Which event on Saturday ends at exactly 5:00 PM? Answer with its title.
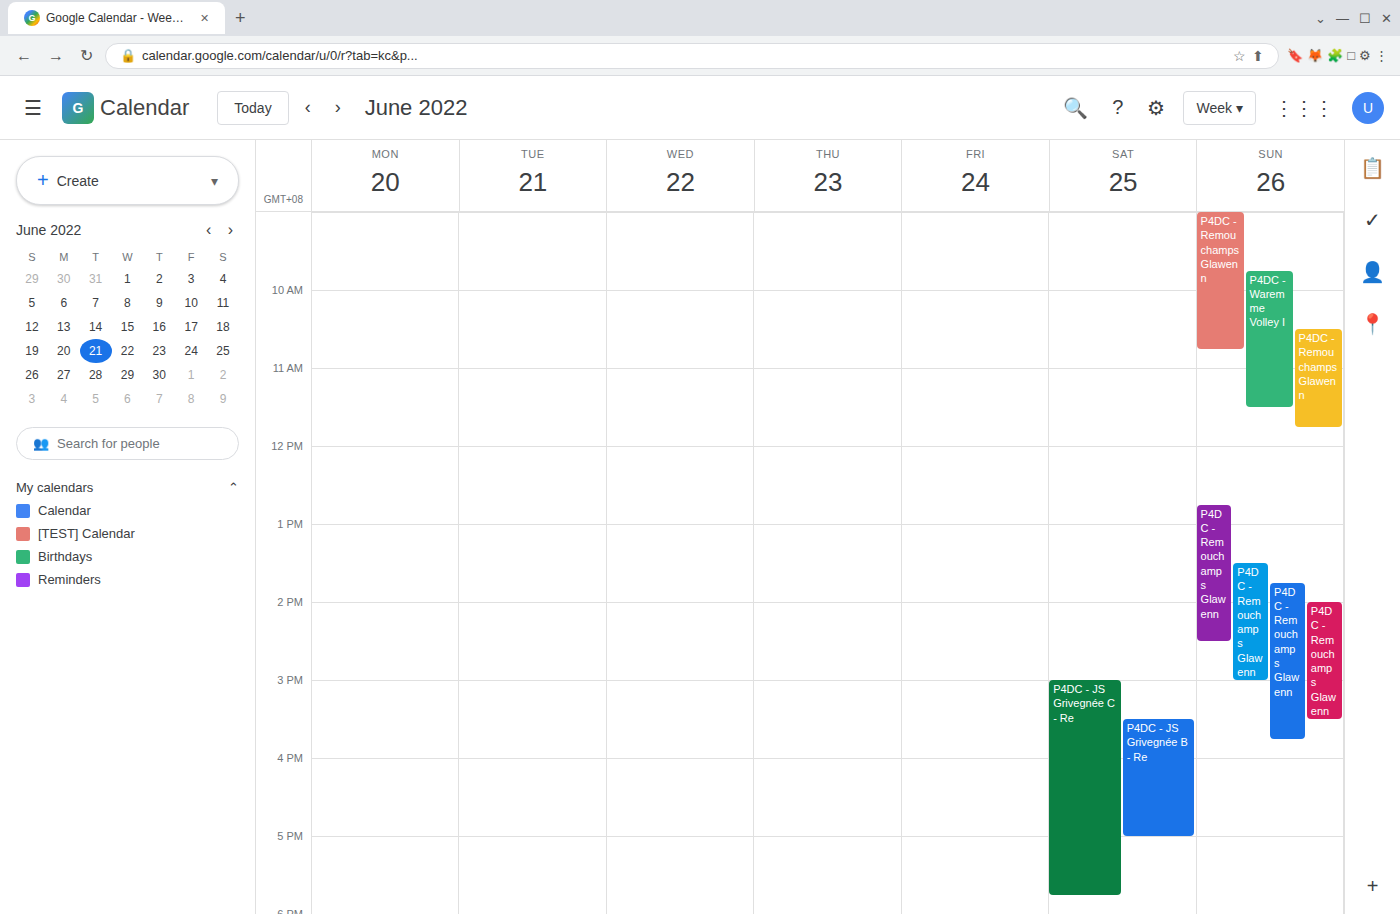
"P4DC - JS Grivegnée B - Re"